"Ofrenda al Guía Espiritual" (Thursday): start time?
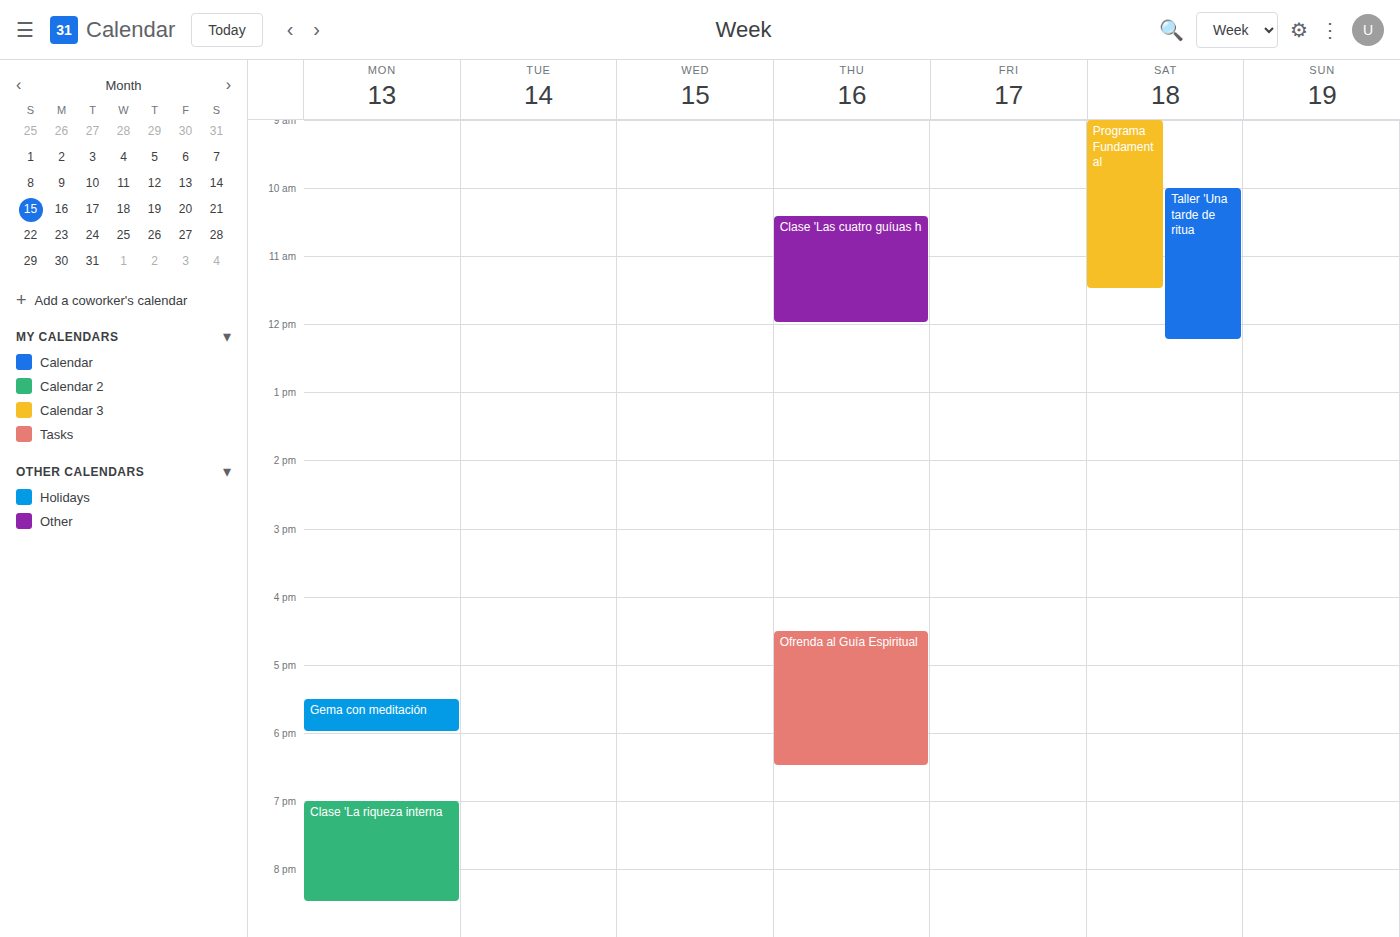
16:30